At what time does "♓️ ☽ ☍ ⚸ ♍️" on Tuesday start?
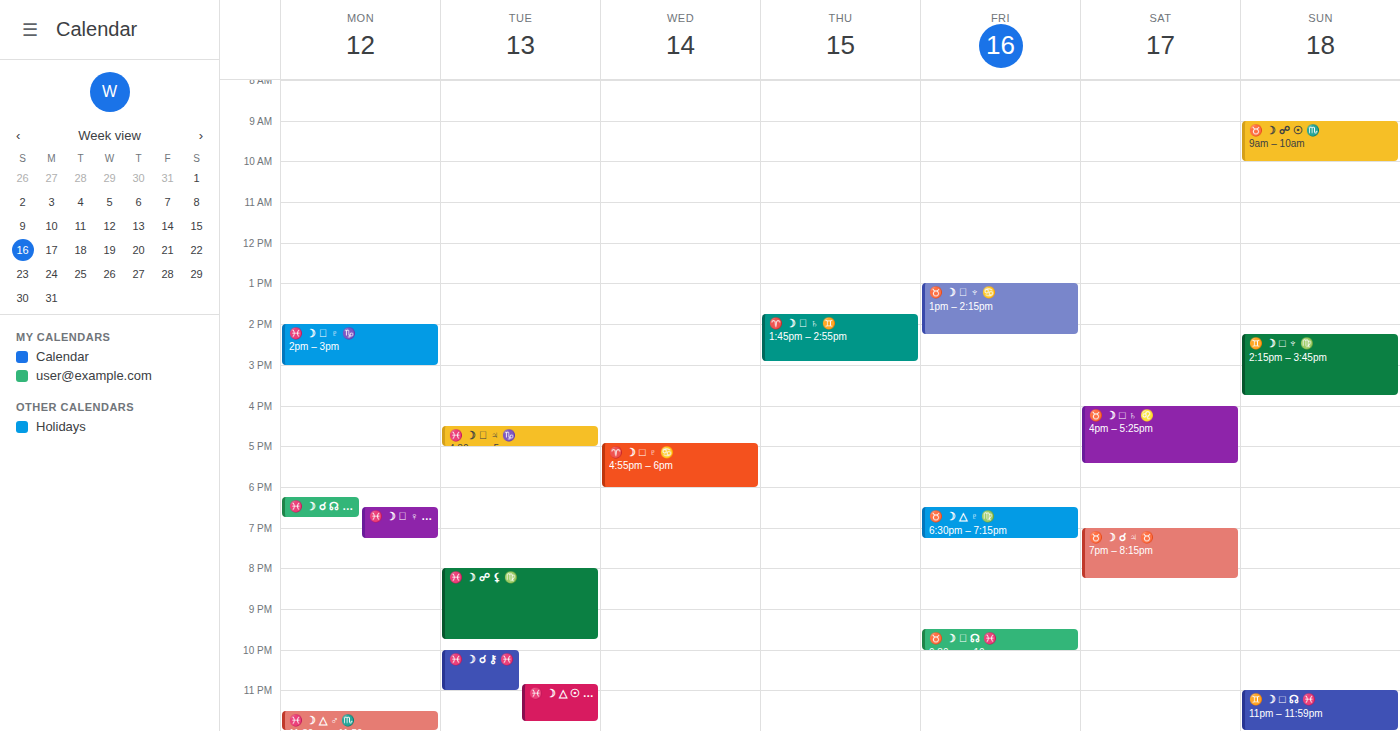
8:00 PM